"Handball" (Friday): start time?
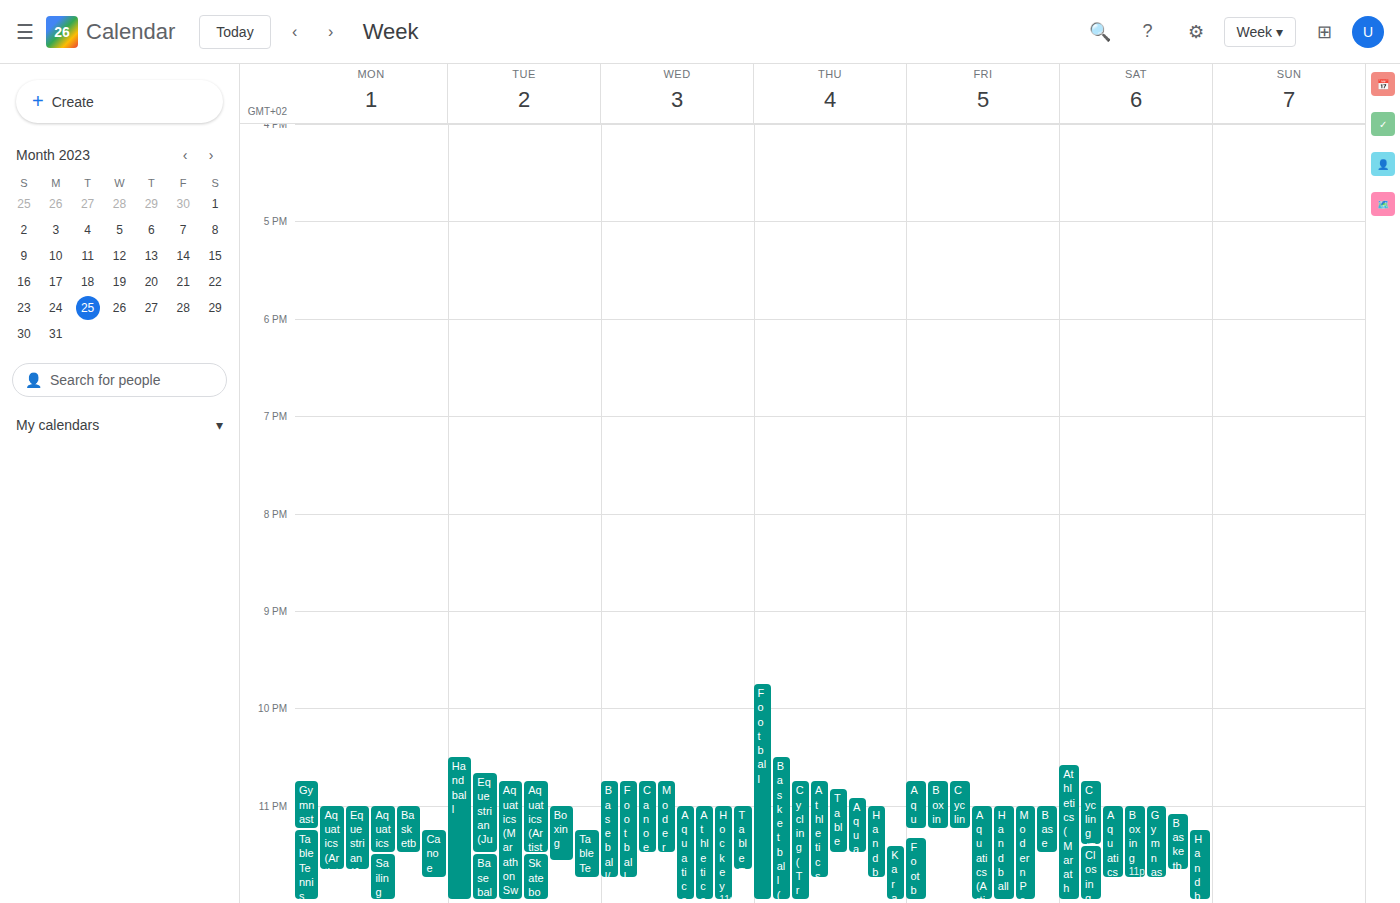
11:00 PM